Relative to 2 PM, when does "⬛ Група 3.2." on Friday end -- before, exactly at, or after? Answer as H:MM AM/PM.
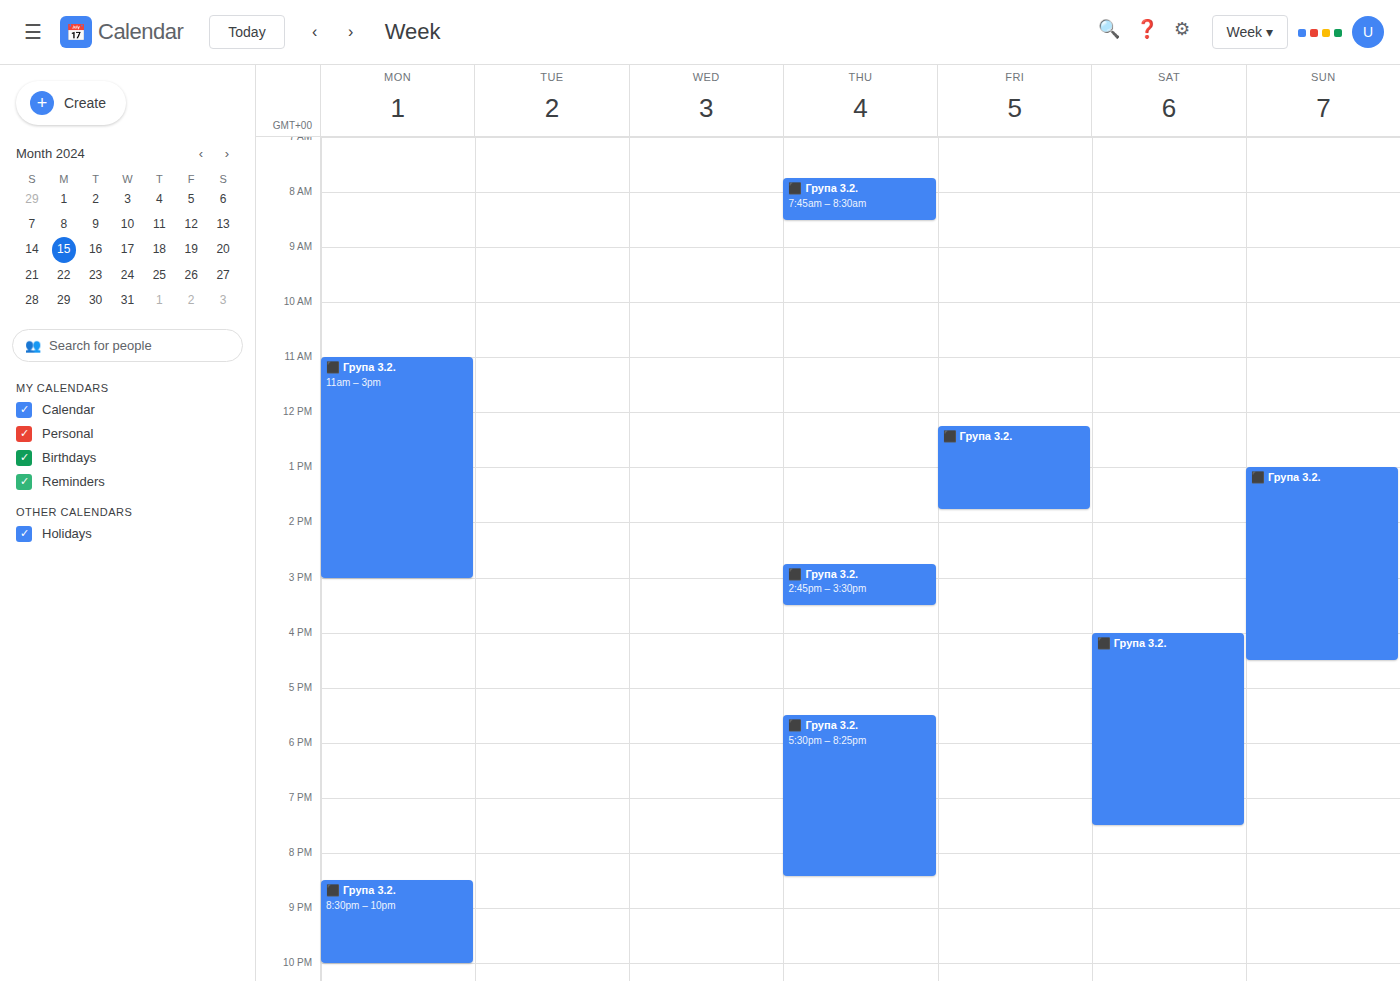
1:45 PM -- before 2 PM, 15 minutes above the 2 PM line.